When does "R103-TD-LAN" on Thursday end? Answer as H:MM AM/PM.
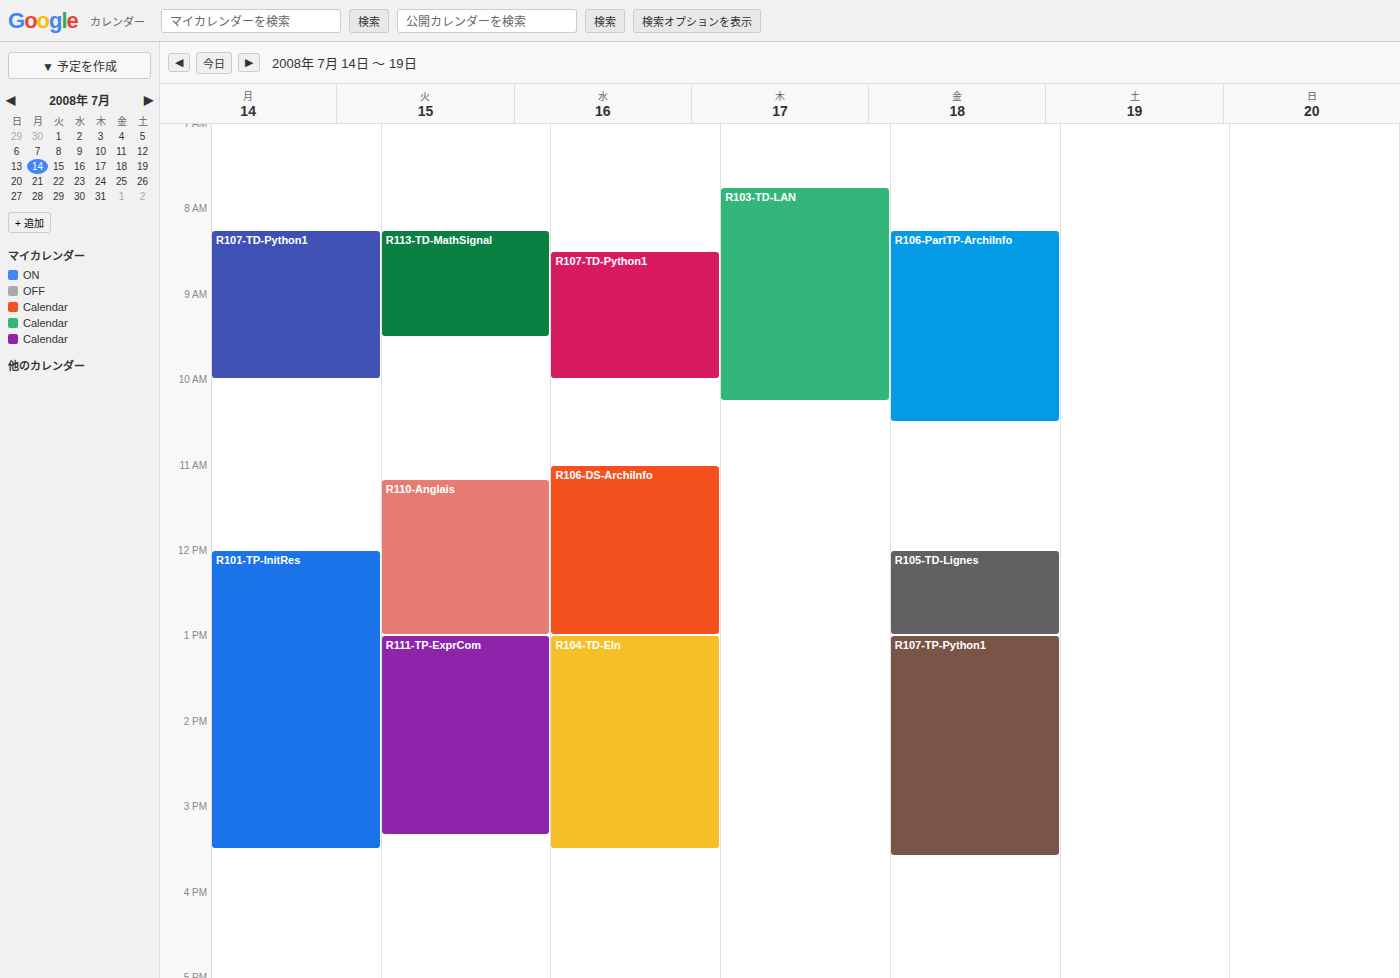
10:15 AM